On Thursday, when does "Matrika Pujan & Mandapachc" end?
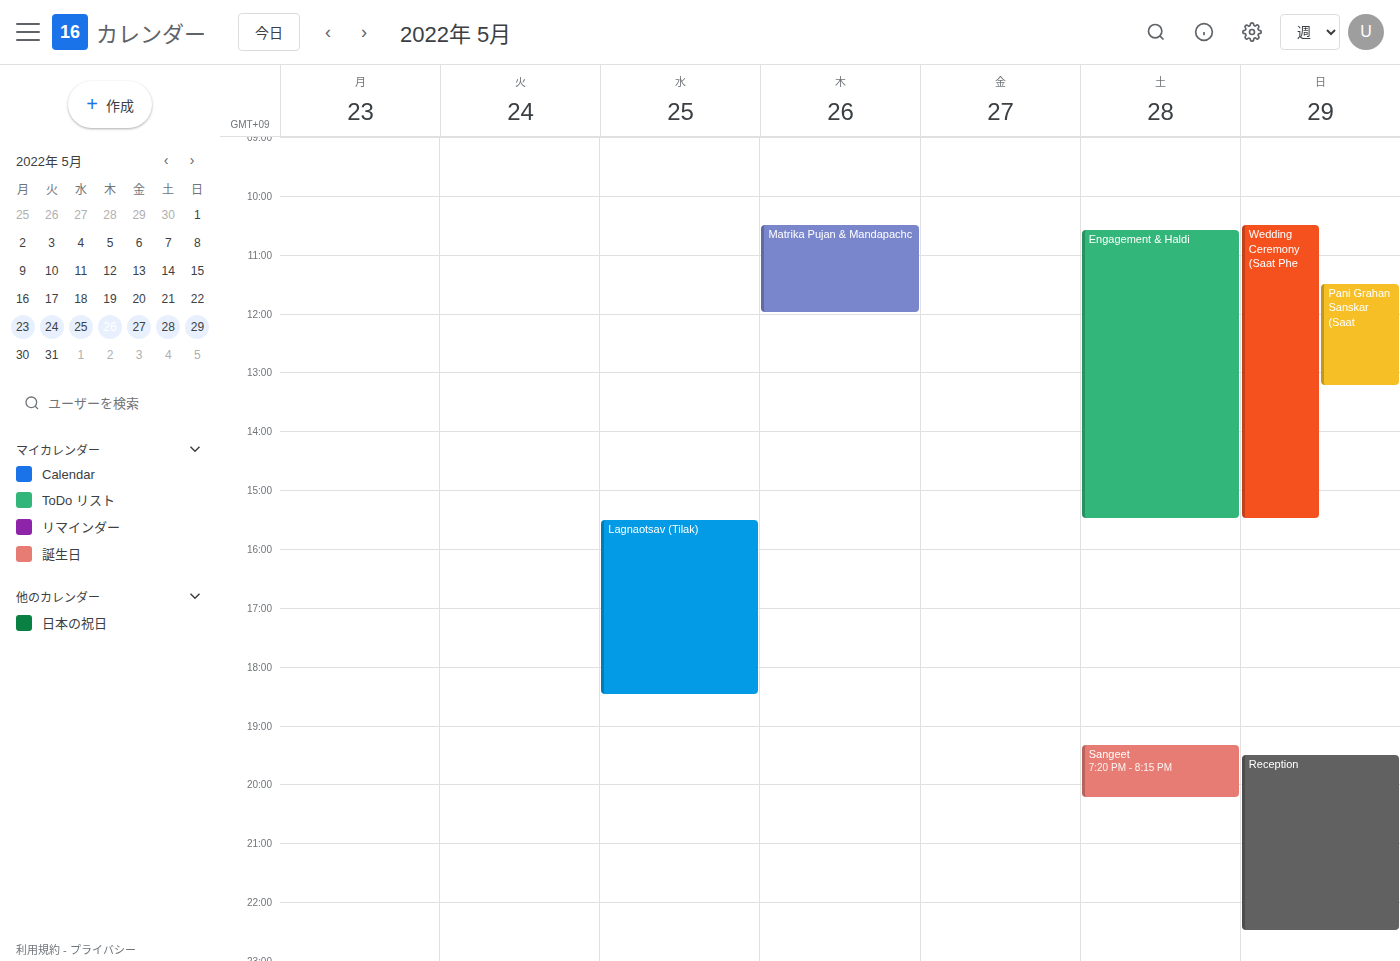
12:00 PM